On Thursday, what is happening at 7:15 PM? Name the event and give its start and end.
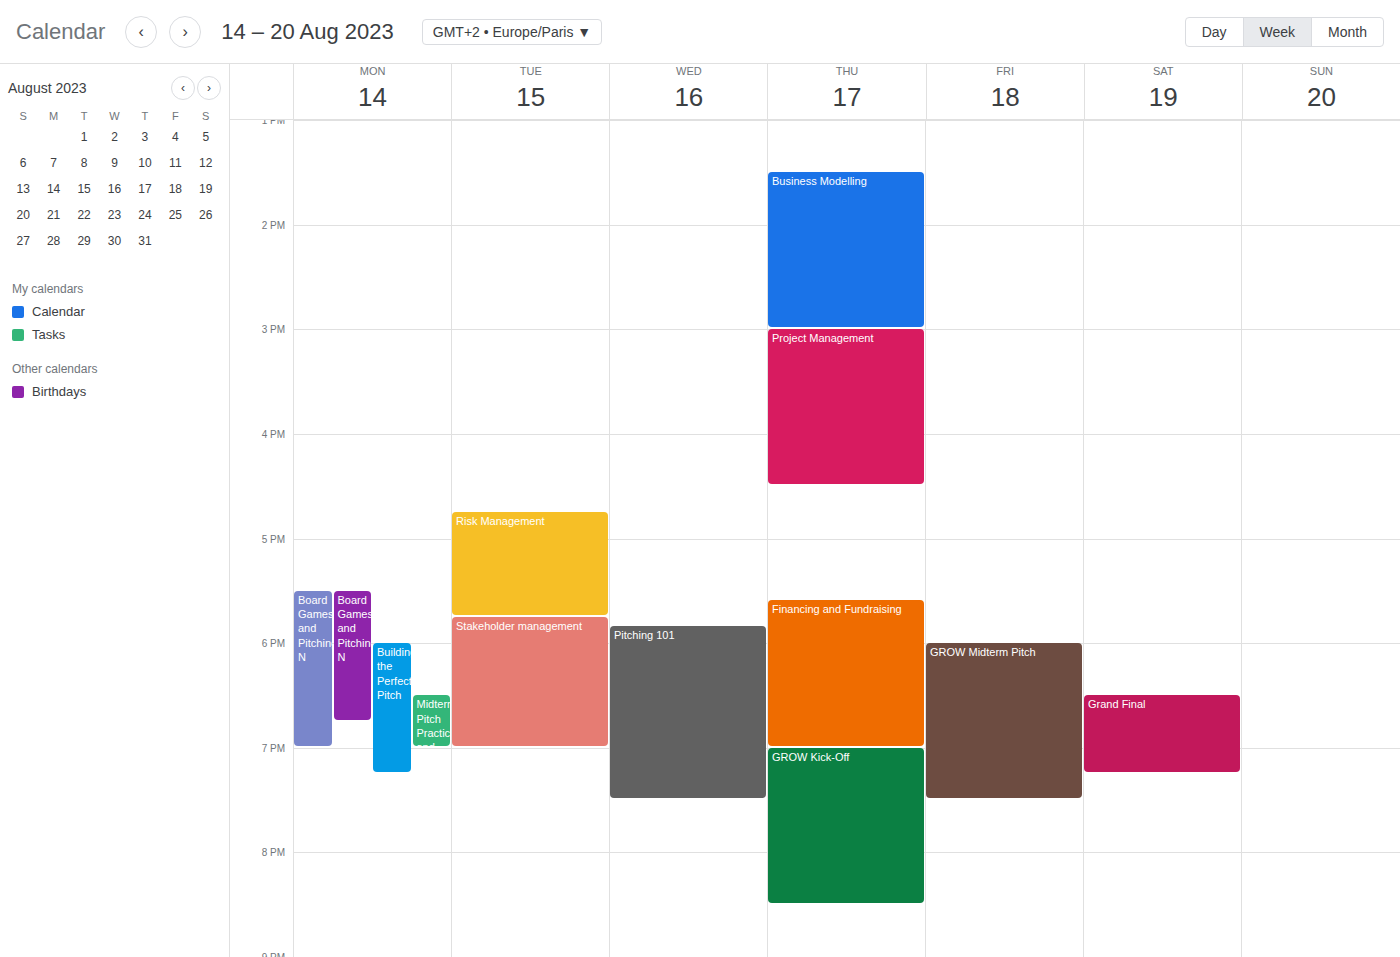
"GROW Kick-Off", 7:00 PM to 8:30 PM